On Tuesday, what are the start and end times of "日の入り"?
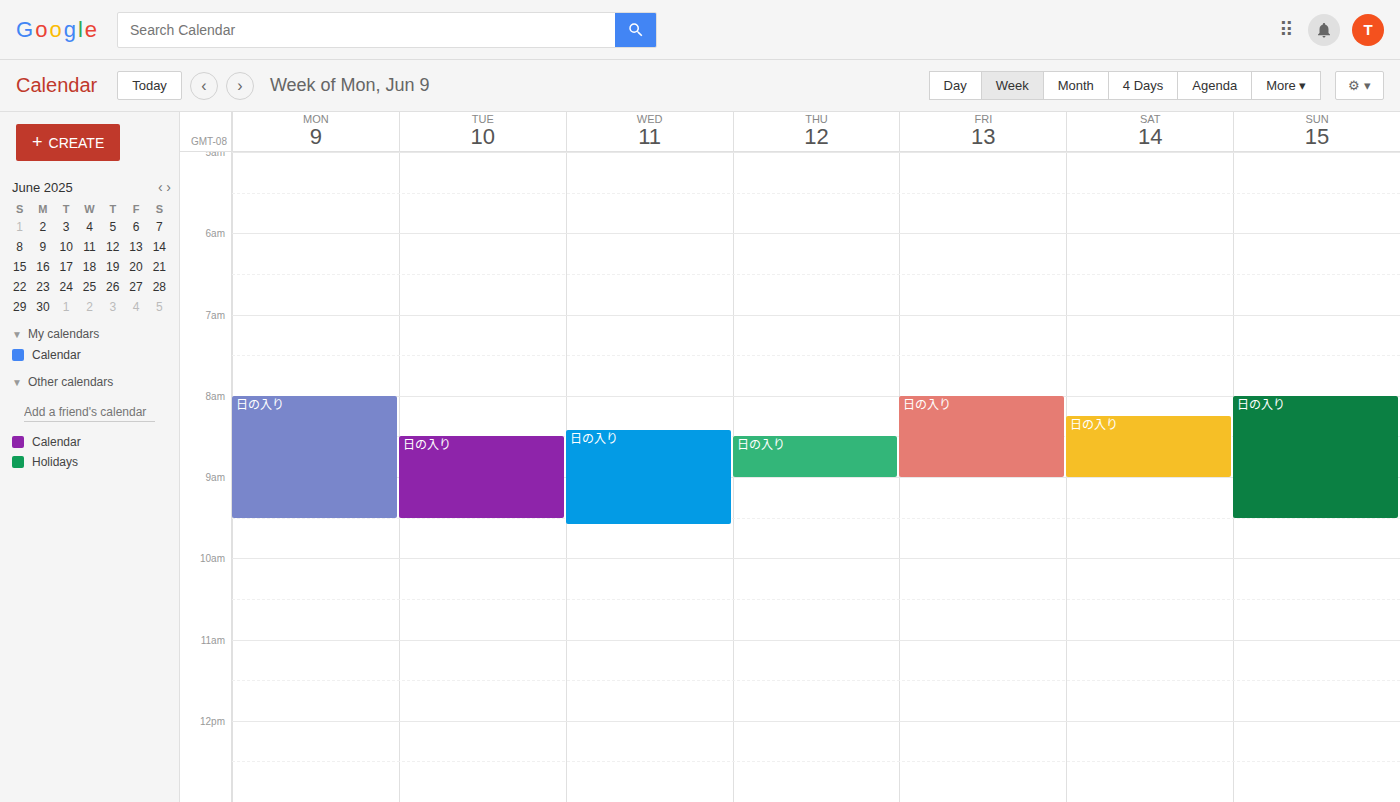
8:30 AM to 9:30 AM